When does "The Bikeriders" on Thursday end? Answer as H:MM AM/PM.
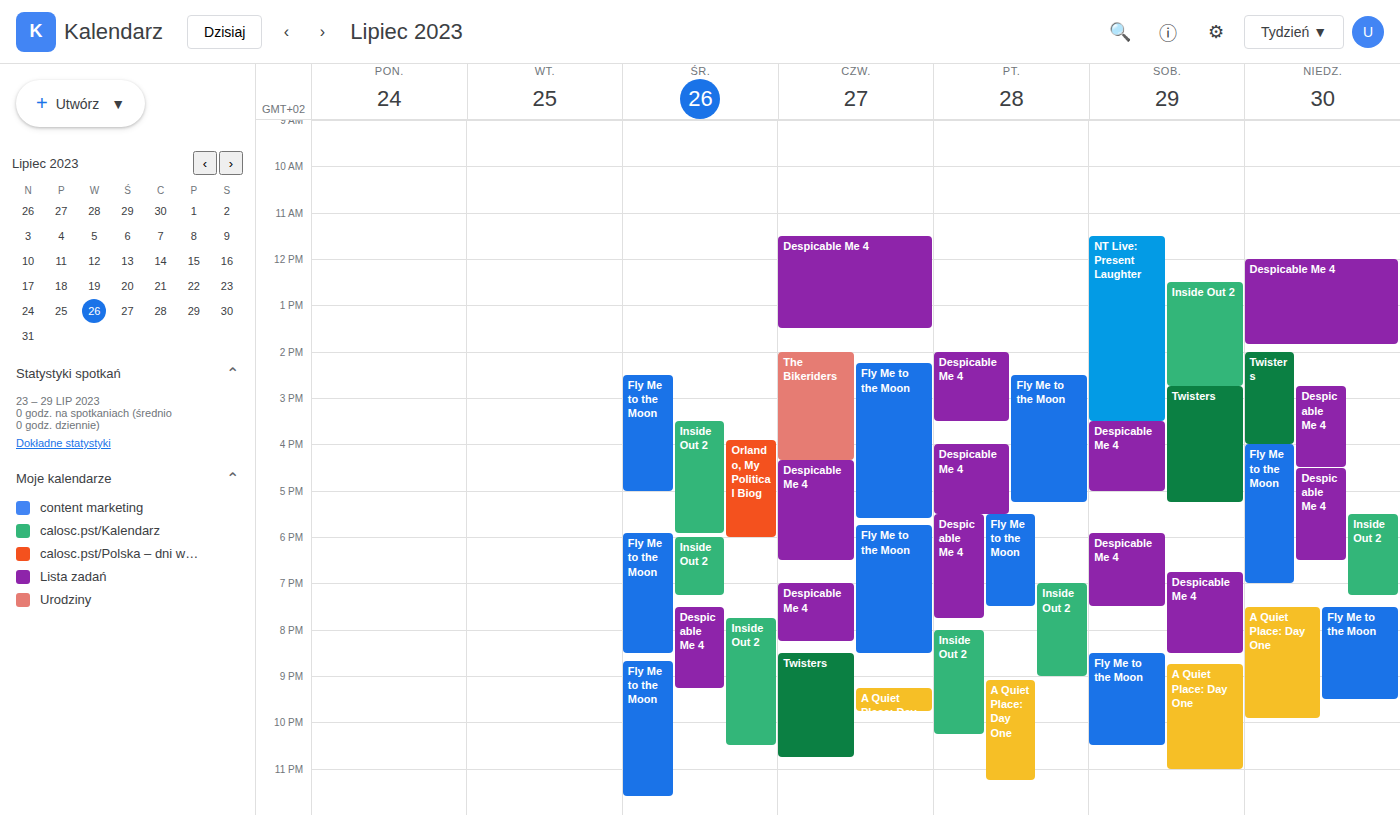
4:20 PM